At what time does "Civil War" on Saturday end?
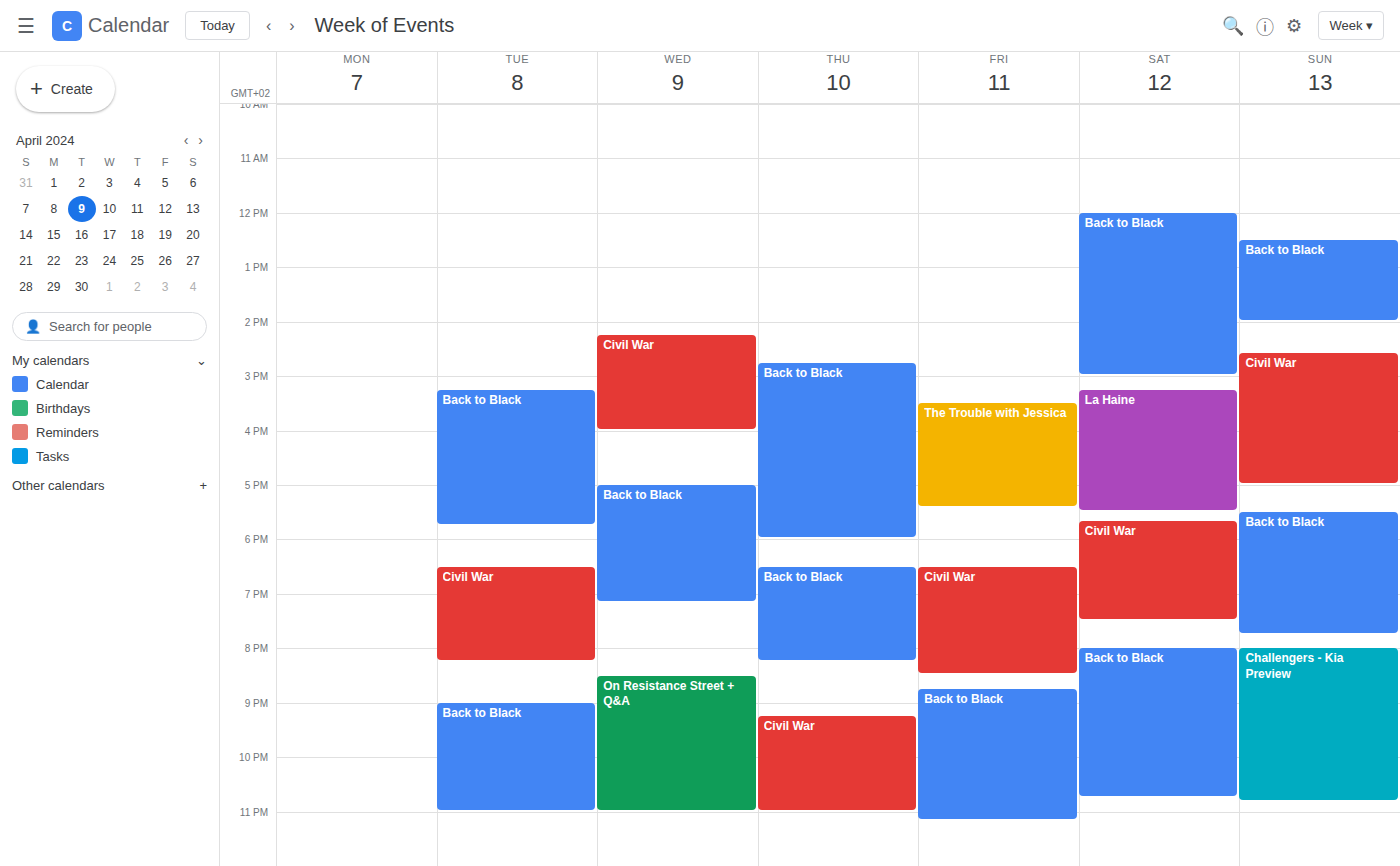
7:30 PM